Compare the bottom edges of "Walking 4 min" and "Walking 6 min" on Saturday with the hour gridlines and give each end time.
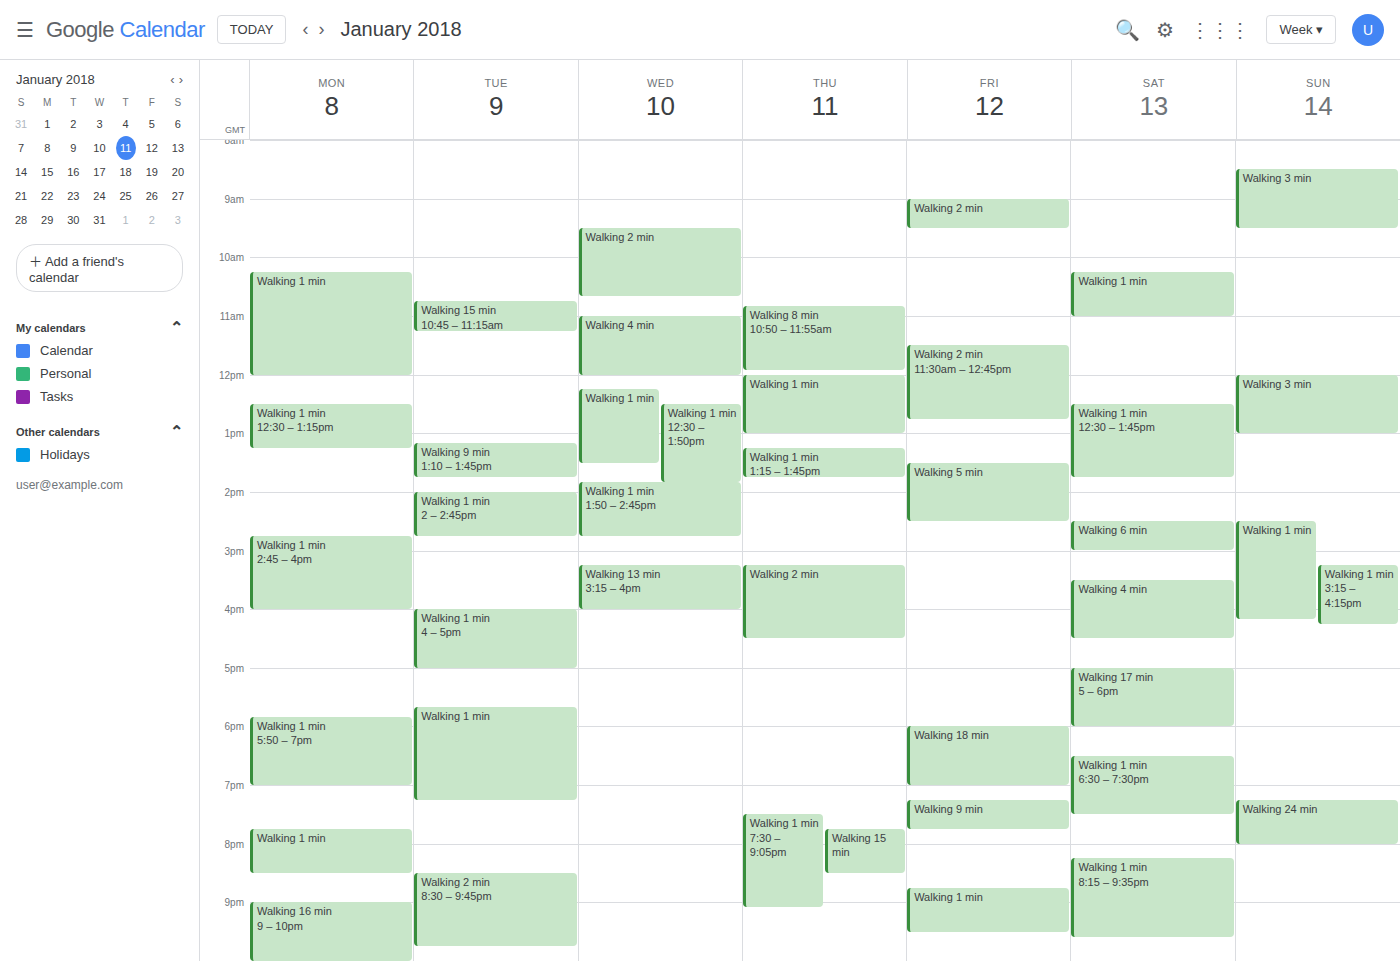
"Walking 4 min": 16:30, halfway between the 16:00 and 17:00 lines. "Walking 6 min": 15:00, exactly on the 15:00 line.